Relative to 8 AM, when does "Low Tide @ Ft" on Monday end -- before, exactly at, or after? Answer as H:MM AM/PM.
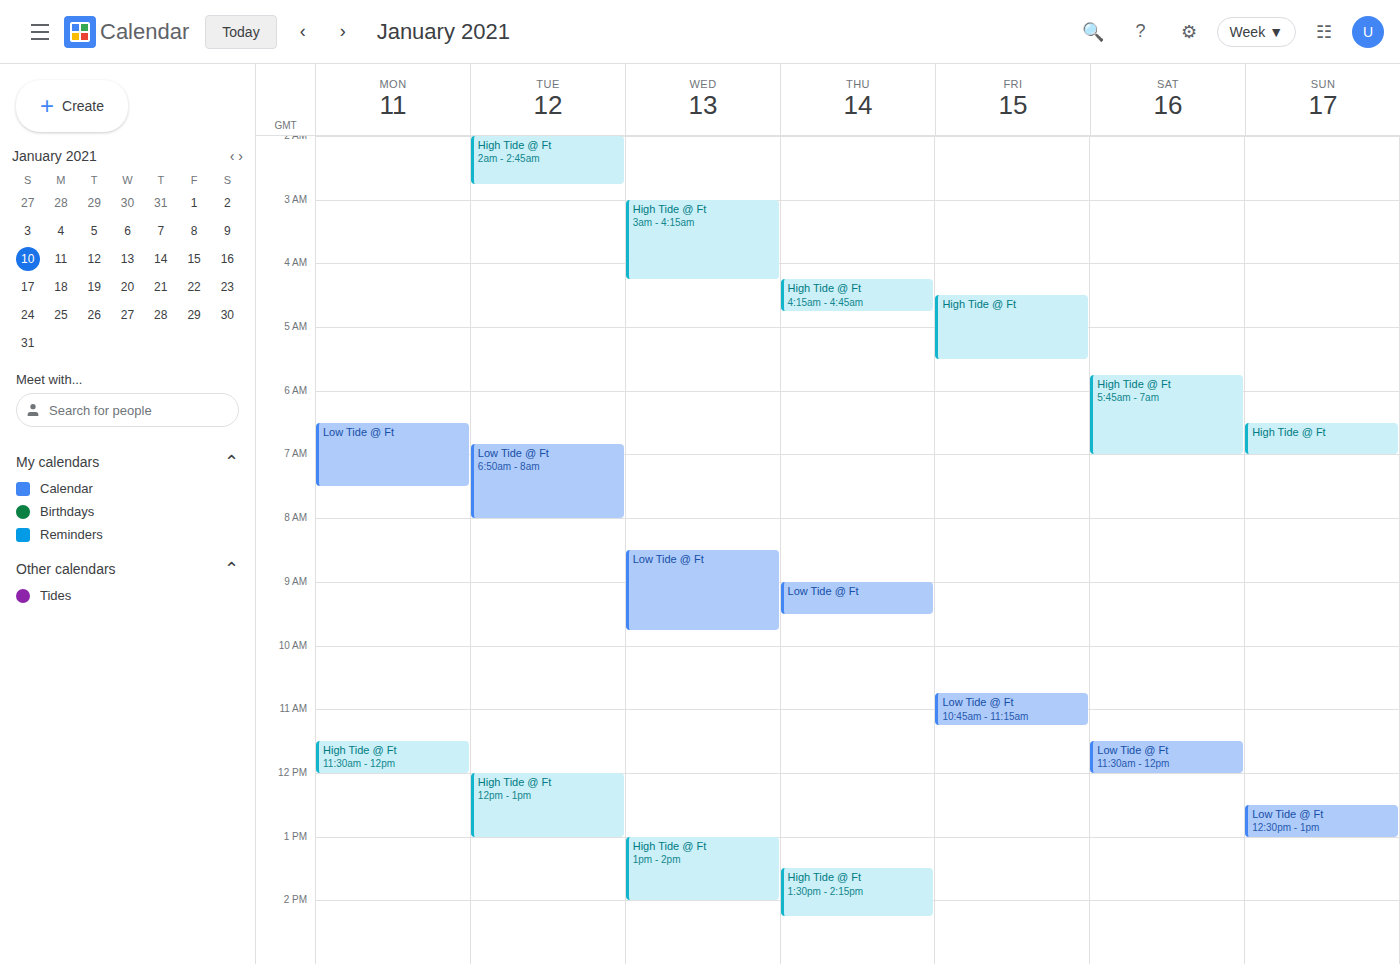
7:30 AM -- before 8 AM, 30 minutes above the 8 AM line.